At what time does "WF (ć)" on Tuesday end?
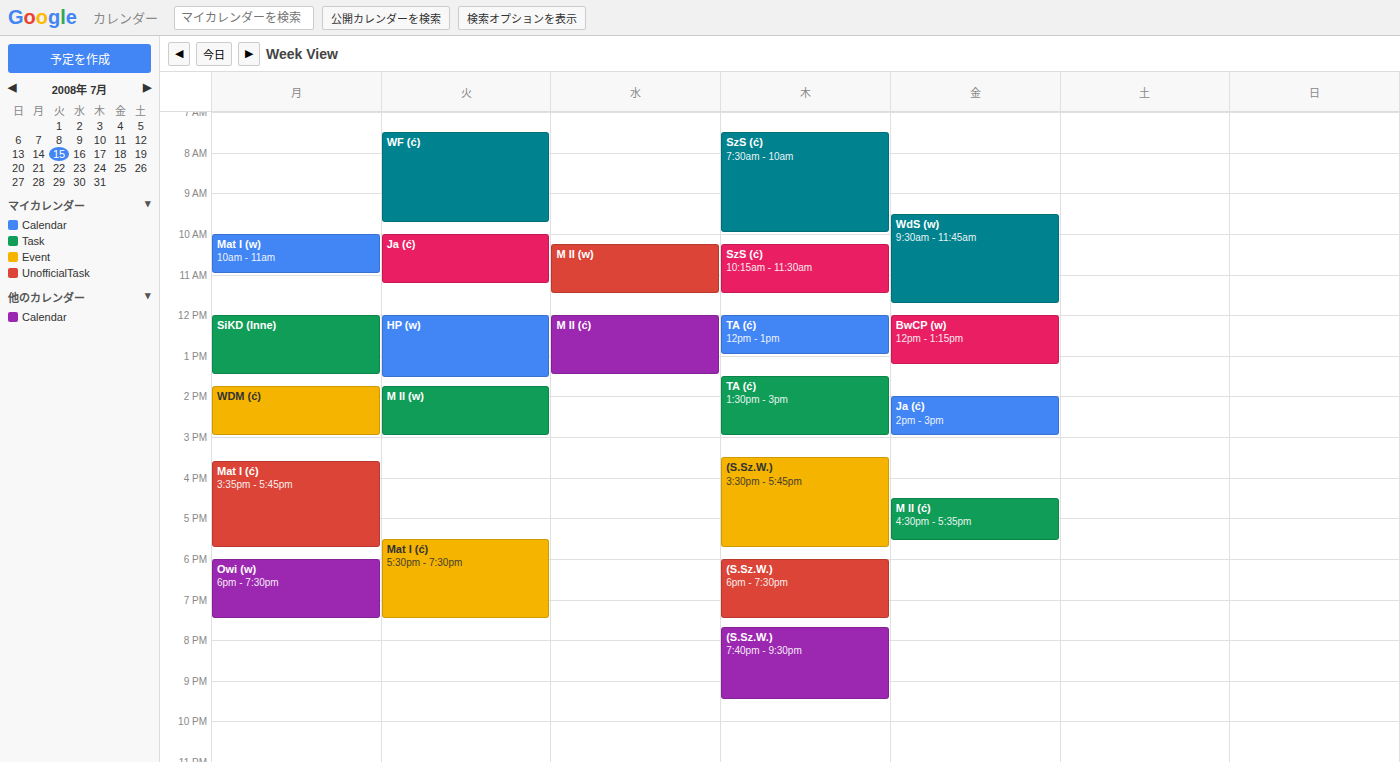
9:45 AM